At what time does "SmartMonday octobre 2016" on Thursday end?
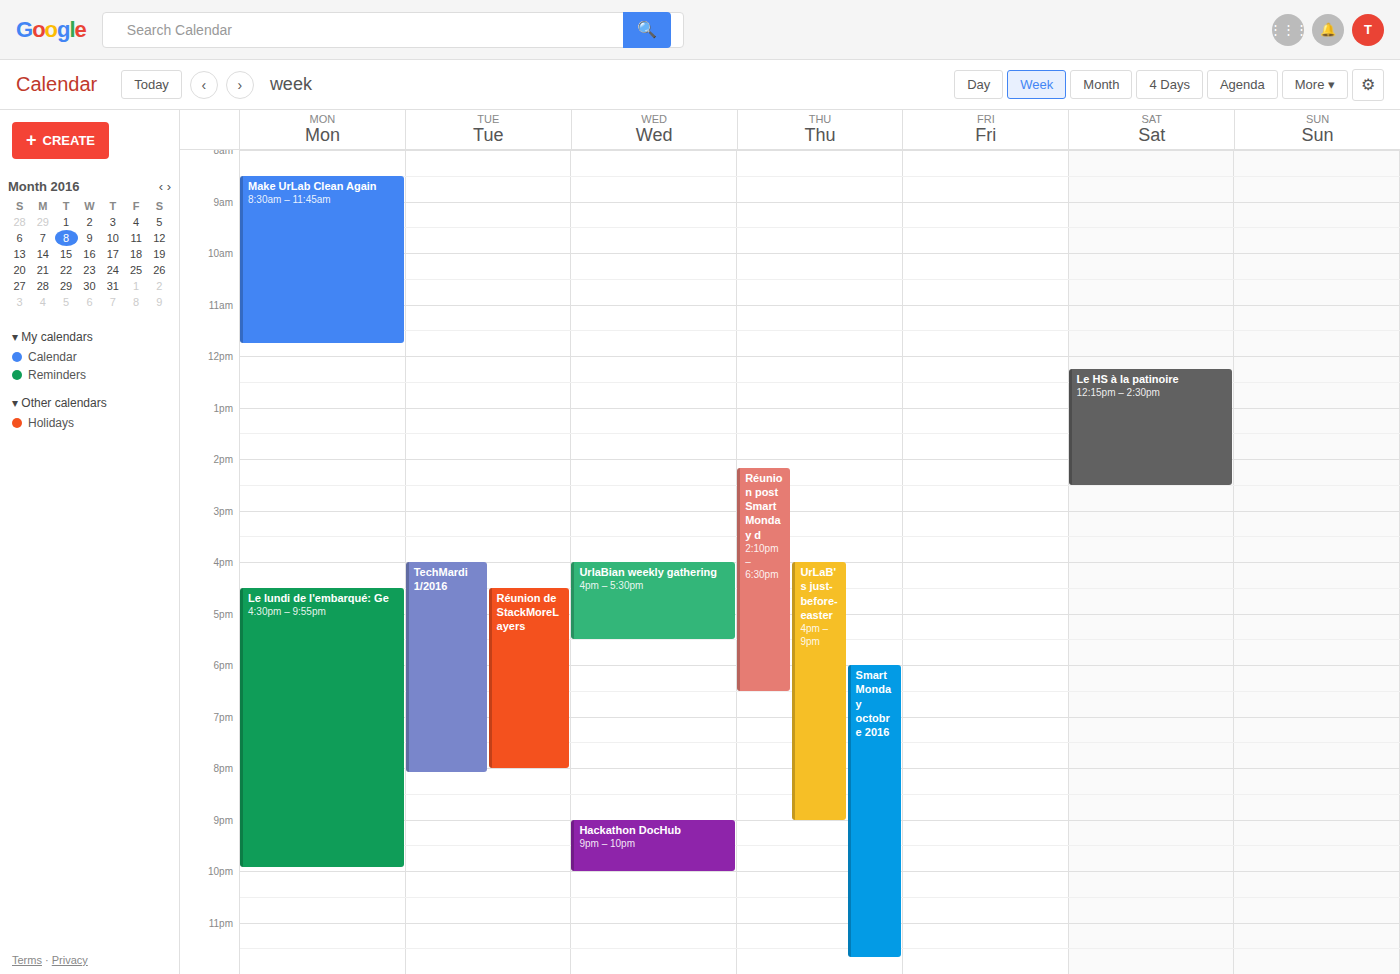
11:40 PM